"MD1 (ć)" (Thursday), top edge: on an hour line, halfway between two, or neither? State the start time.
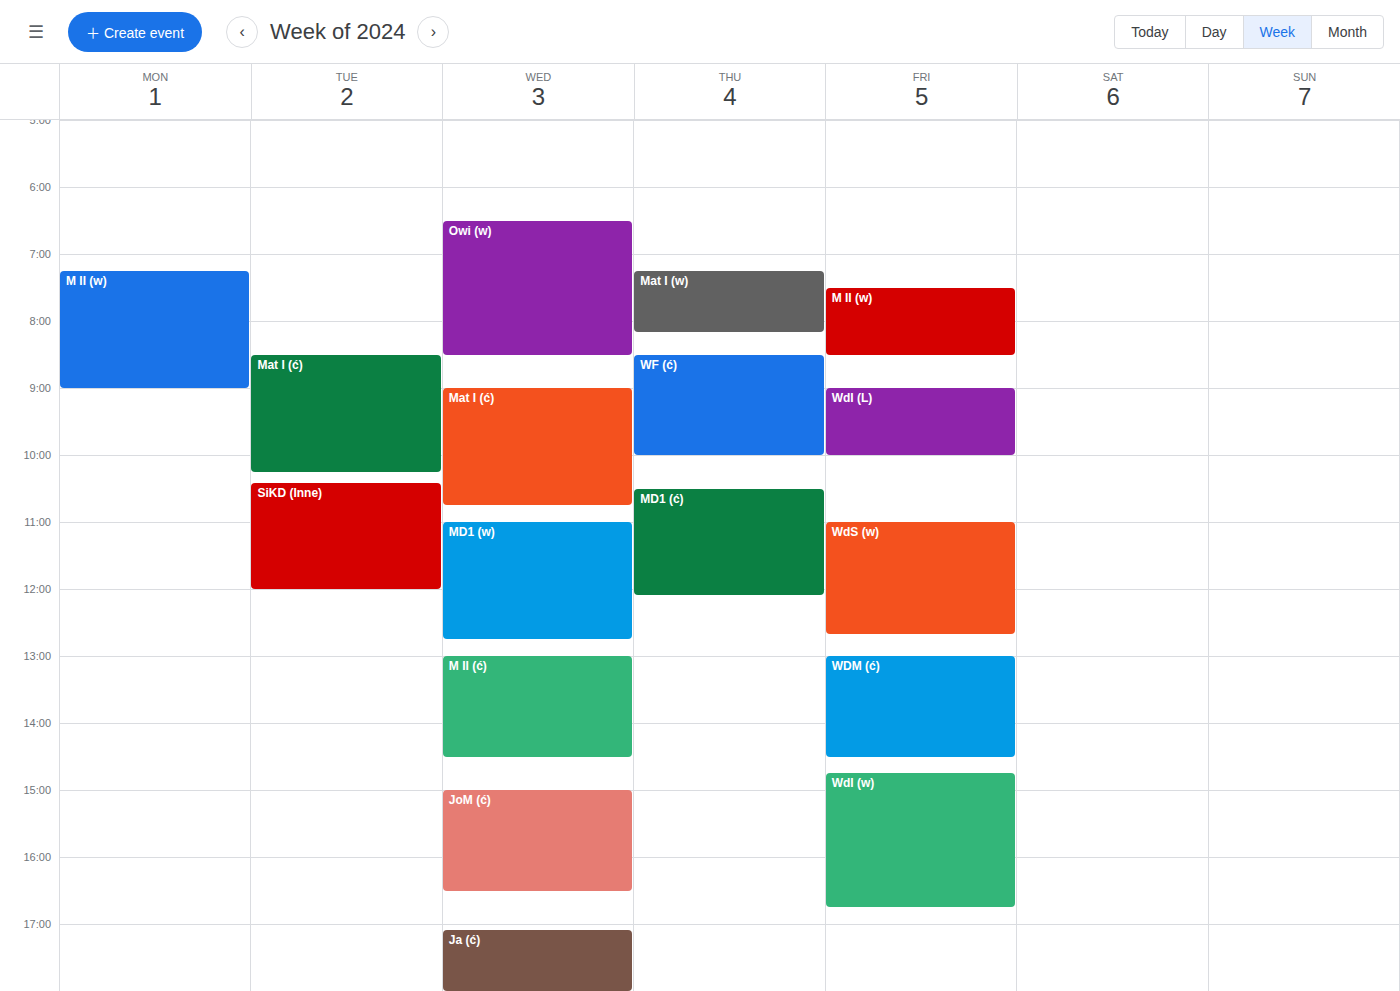
10:30 AM -- halfway between the 10 AM and 11 AM lines.